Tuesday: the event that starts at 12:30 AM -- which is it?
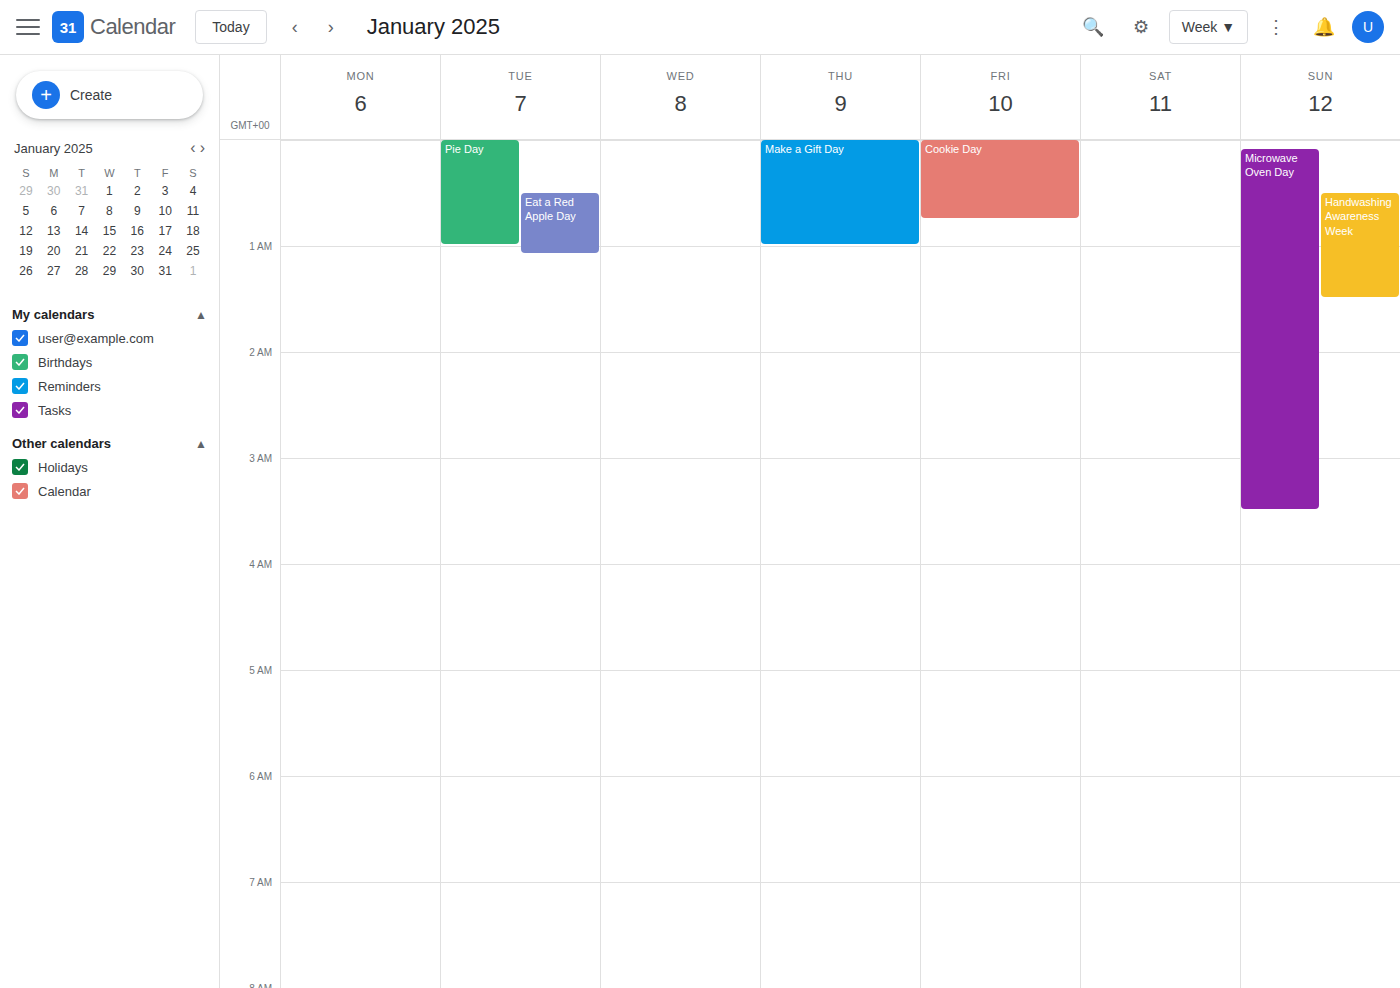
"Eat a Red Apple Day"